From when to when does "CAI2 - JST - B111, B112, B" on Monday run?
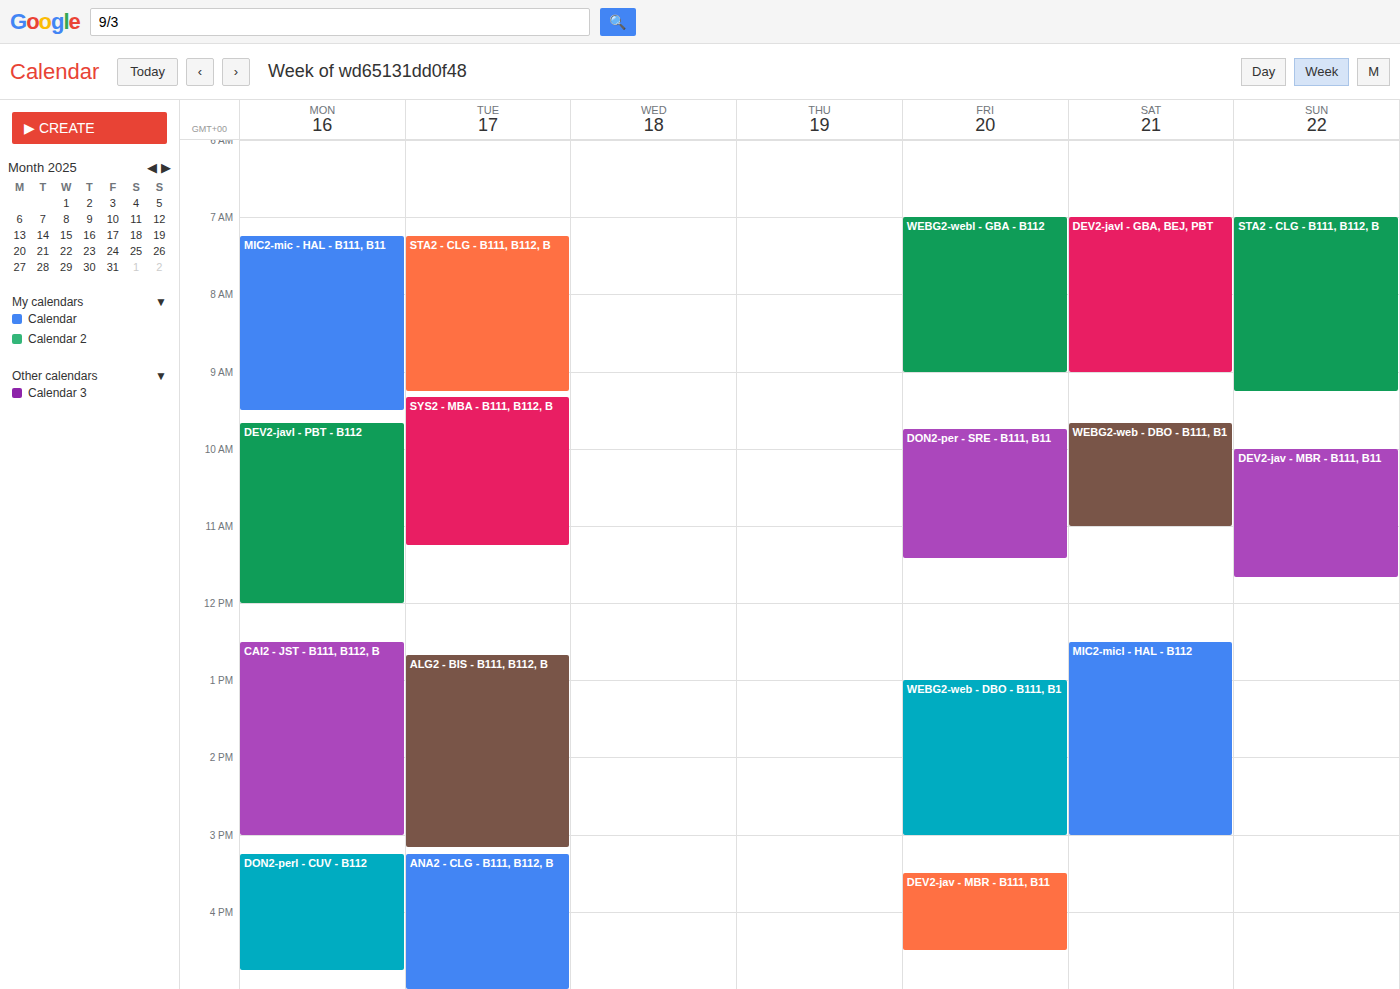
12:30 PM to 3:00 PM